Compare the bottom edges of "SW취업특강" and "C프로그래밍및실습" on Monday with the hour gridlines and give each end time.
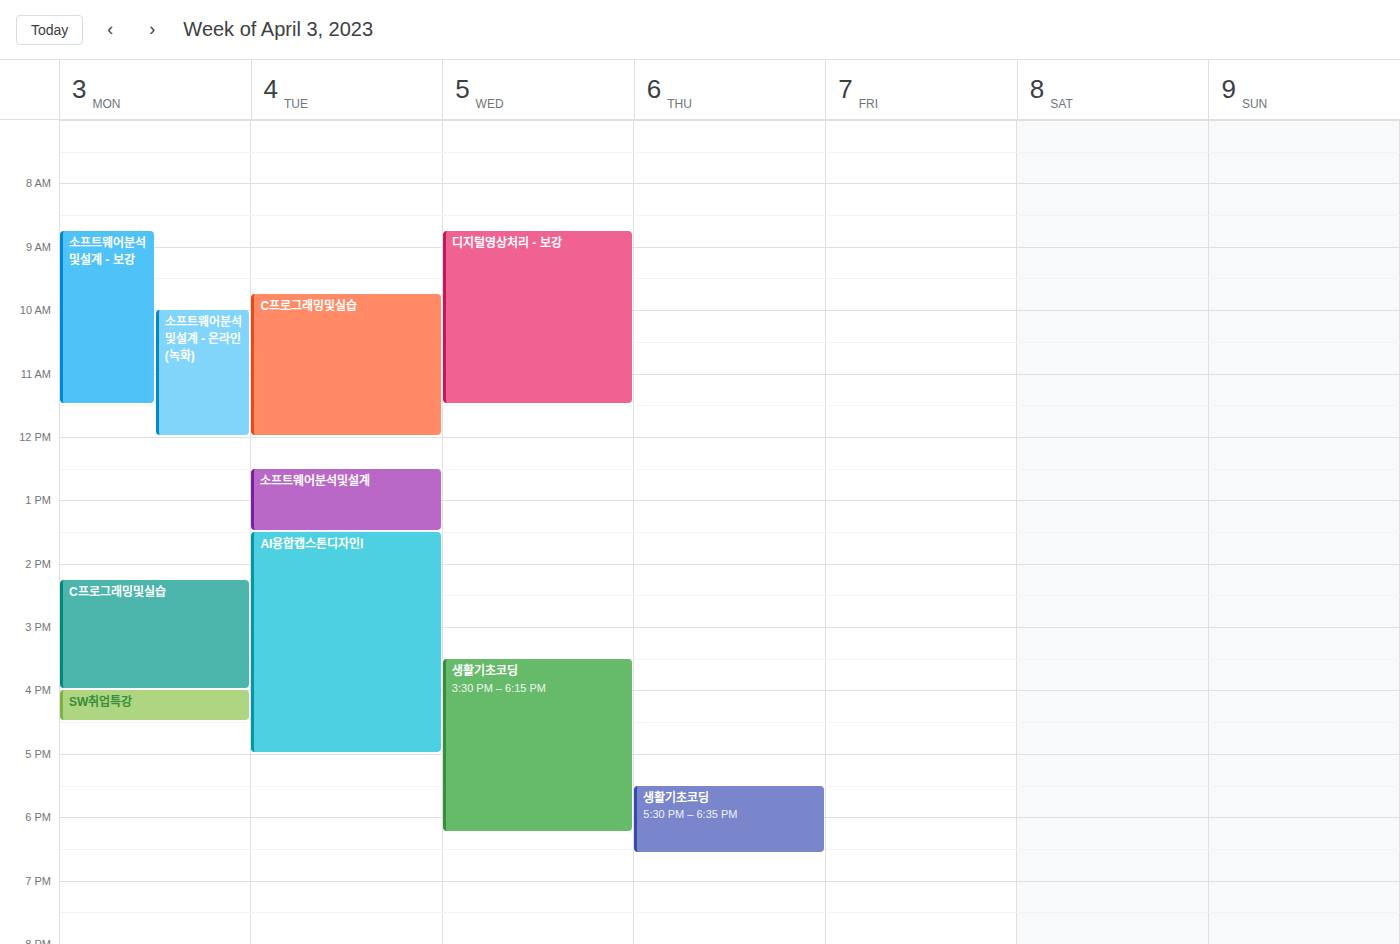
"SW취업특강": 4:30 PM, halfway between the 4 PM and 5 PM lines. "C프로그래밍및실습": 4:00 PM, exactly on the 4 PM line.